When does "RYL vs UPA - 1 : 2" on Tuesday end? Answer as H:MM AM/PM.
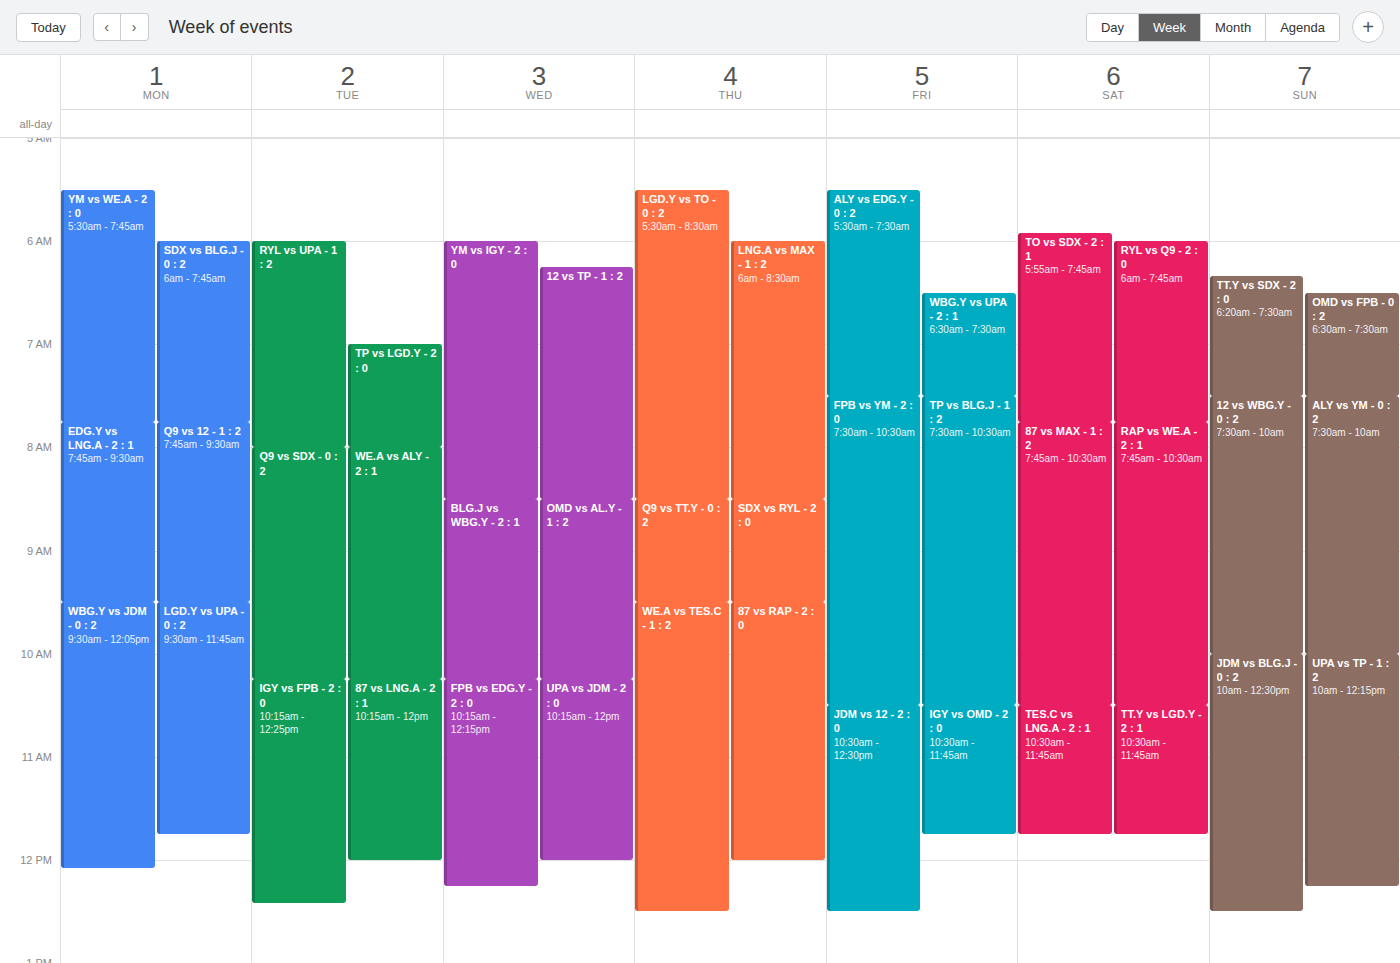
8:00 AM